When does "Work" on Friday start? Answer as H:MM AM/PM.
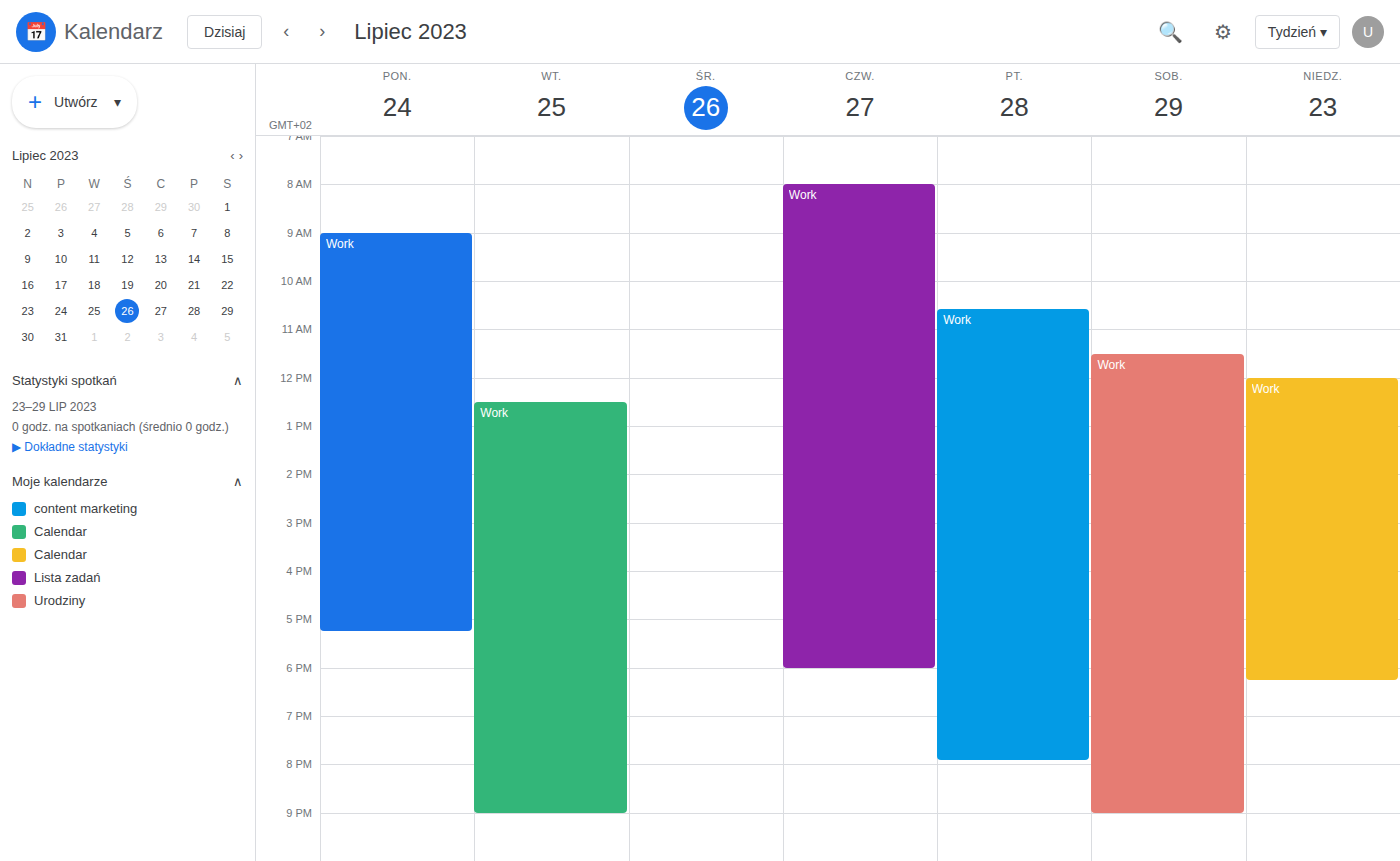
10:35 AM